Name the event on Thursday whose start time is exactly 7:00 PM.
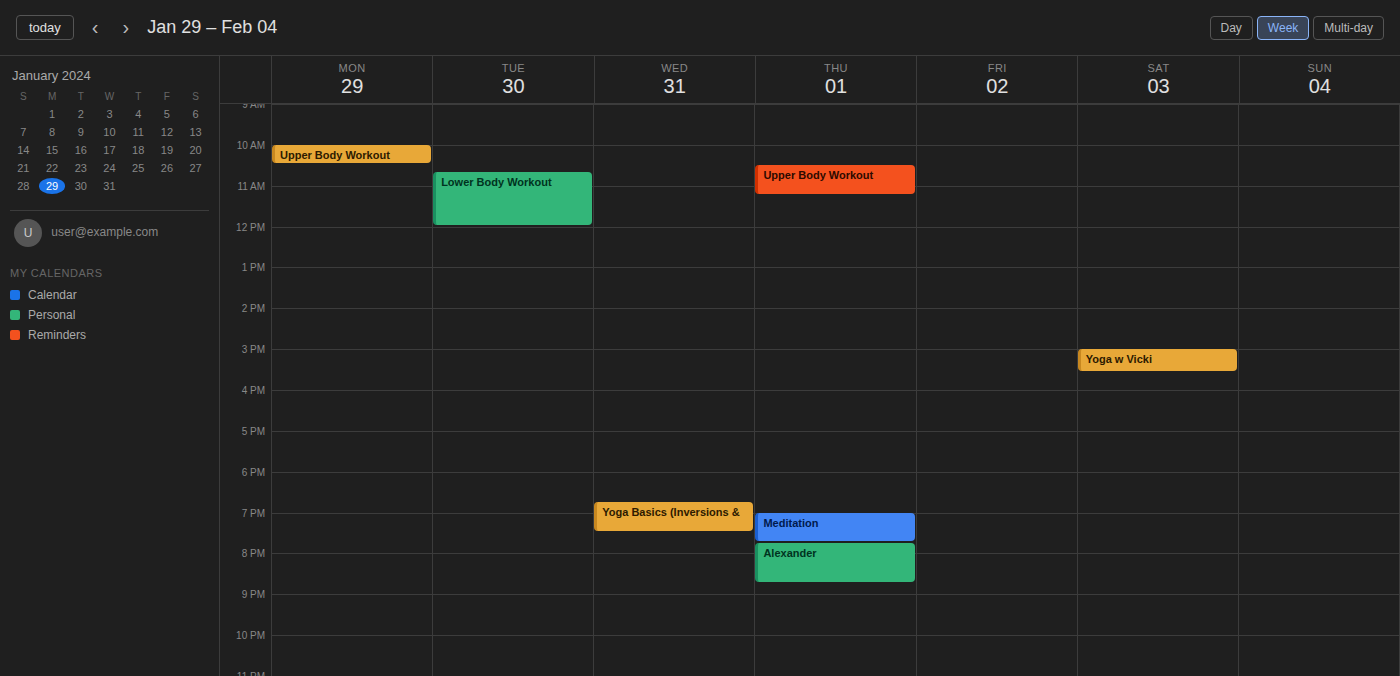
"Meditation"